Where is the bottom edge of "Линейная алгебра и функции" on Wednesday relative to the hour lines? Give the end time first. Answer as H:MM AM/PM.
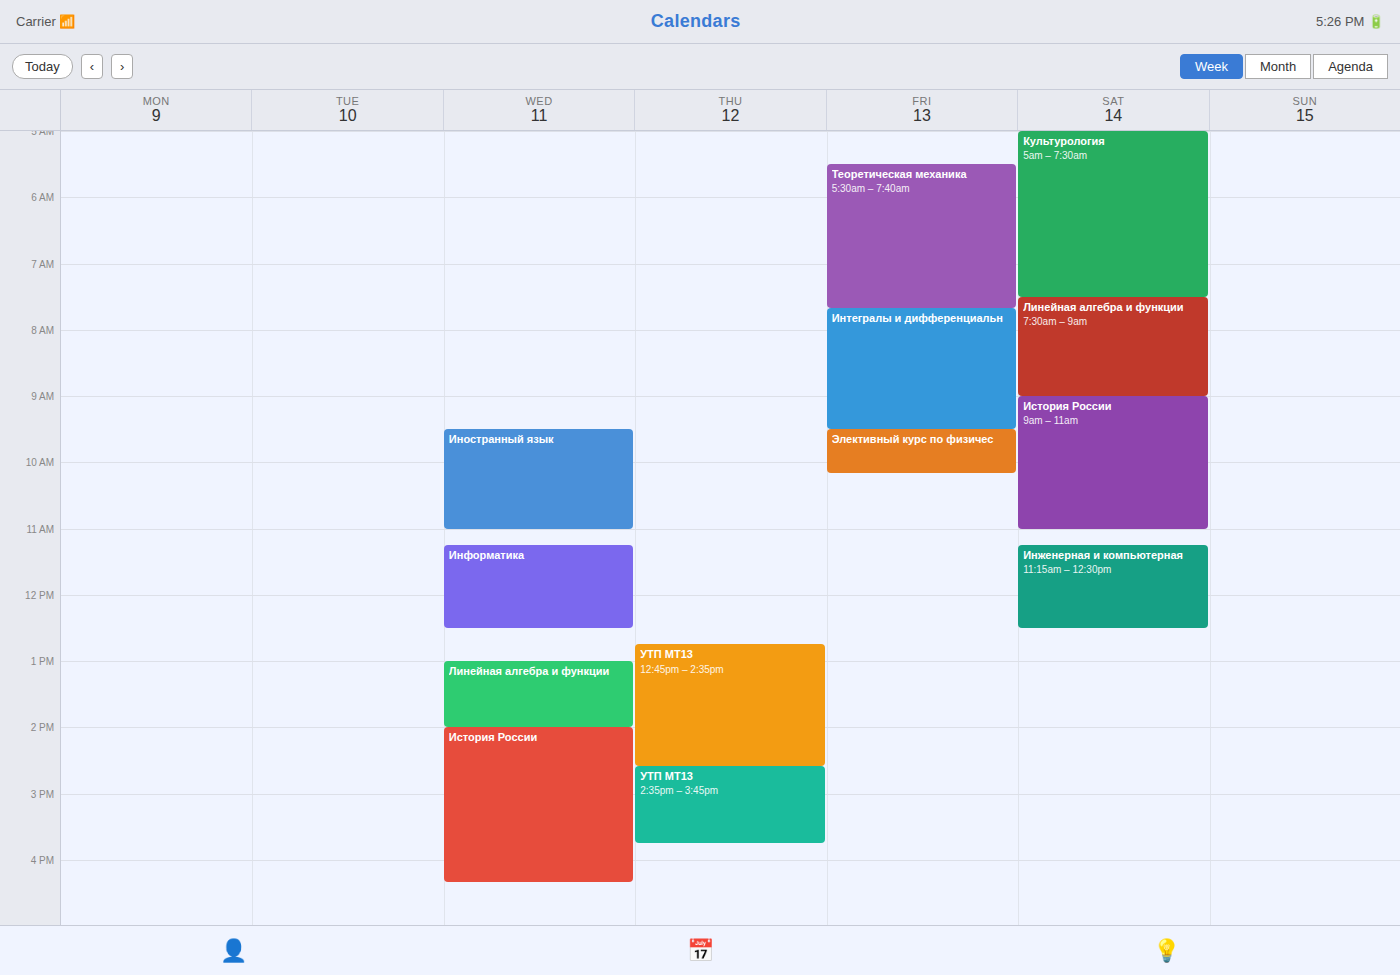
2:00 PM -- exactly on the 2 PM line.